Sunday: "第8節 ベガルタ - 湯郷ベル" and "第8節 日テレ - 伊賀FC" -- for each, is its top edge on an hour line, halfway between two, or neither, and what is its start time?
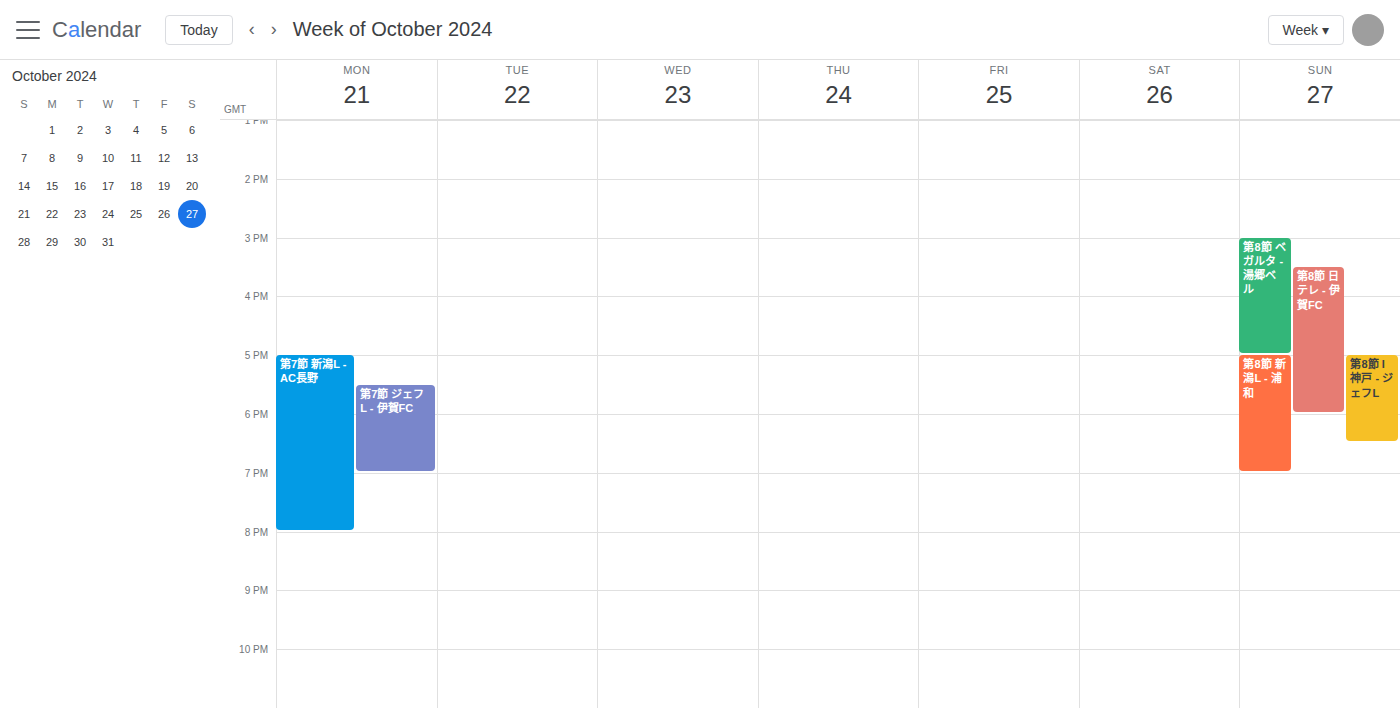
"第8節 ベガルタ - 湯郷ベル": 3:00 PM, exactly on the 3 PM line. "第8節 日テレ - 伊賀FC": 3:30 PM, halfway between the 3 PM and 4 PM lines.